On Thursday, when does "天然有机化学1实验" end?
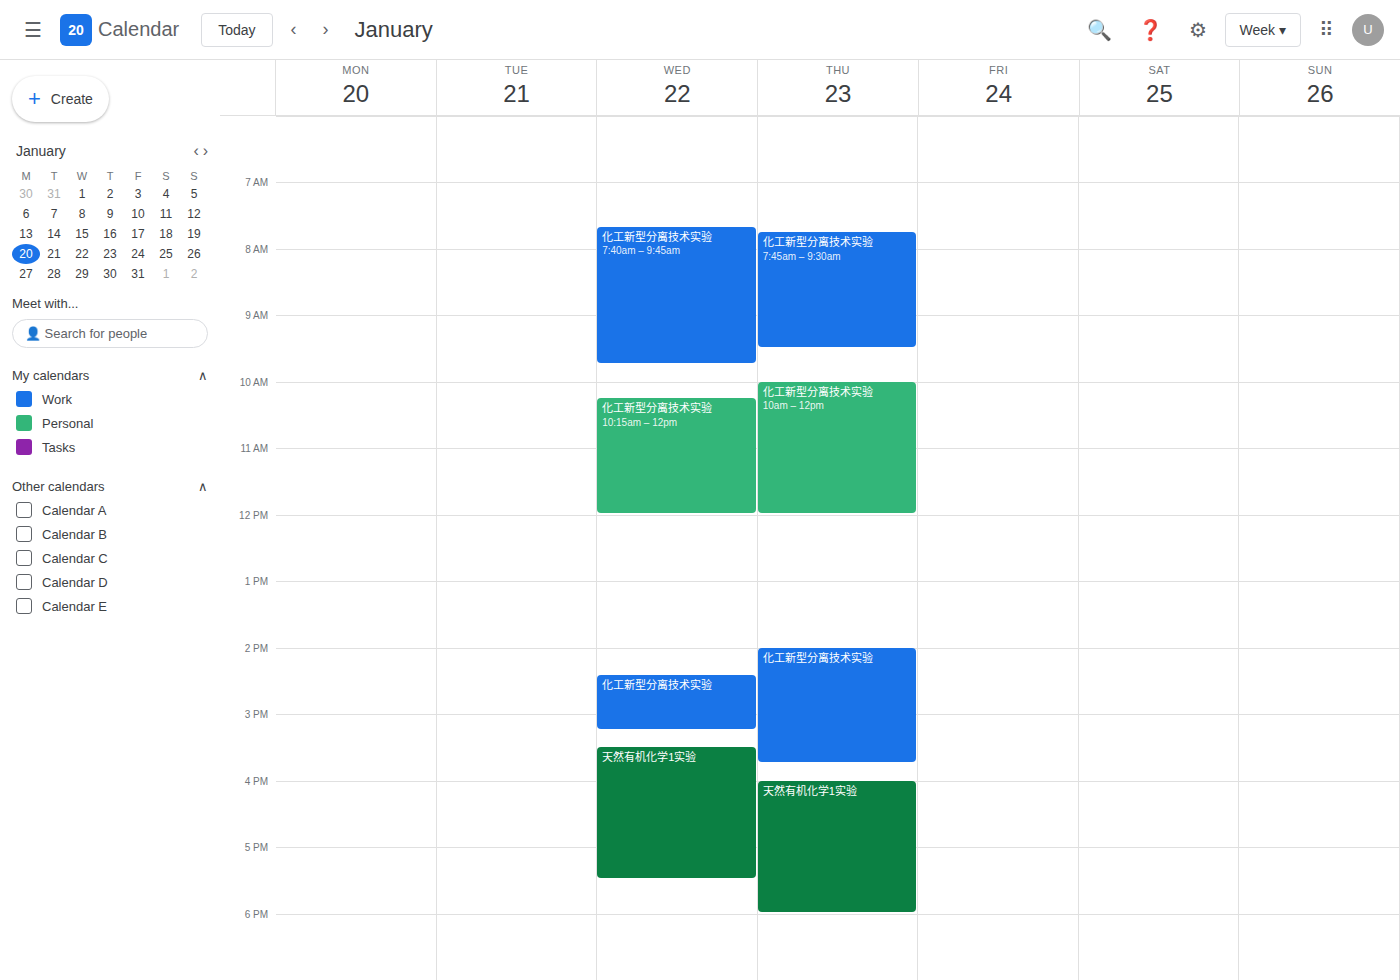
6:00 PM